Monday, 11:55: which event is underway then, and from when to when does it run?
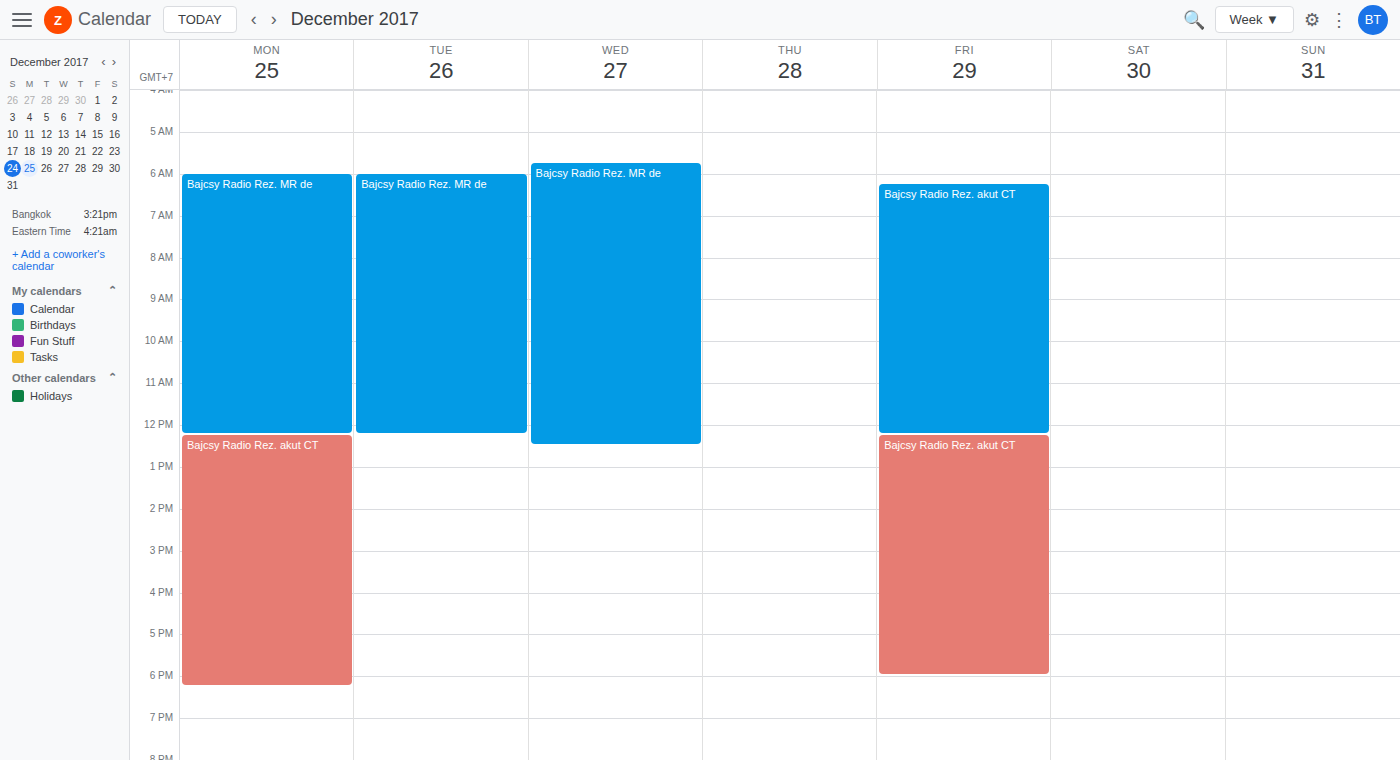
"Bajcsy Radio Rez. MR de", 06:00 to 12:15